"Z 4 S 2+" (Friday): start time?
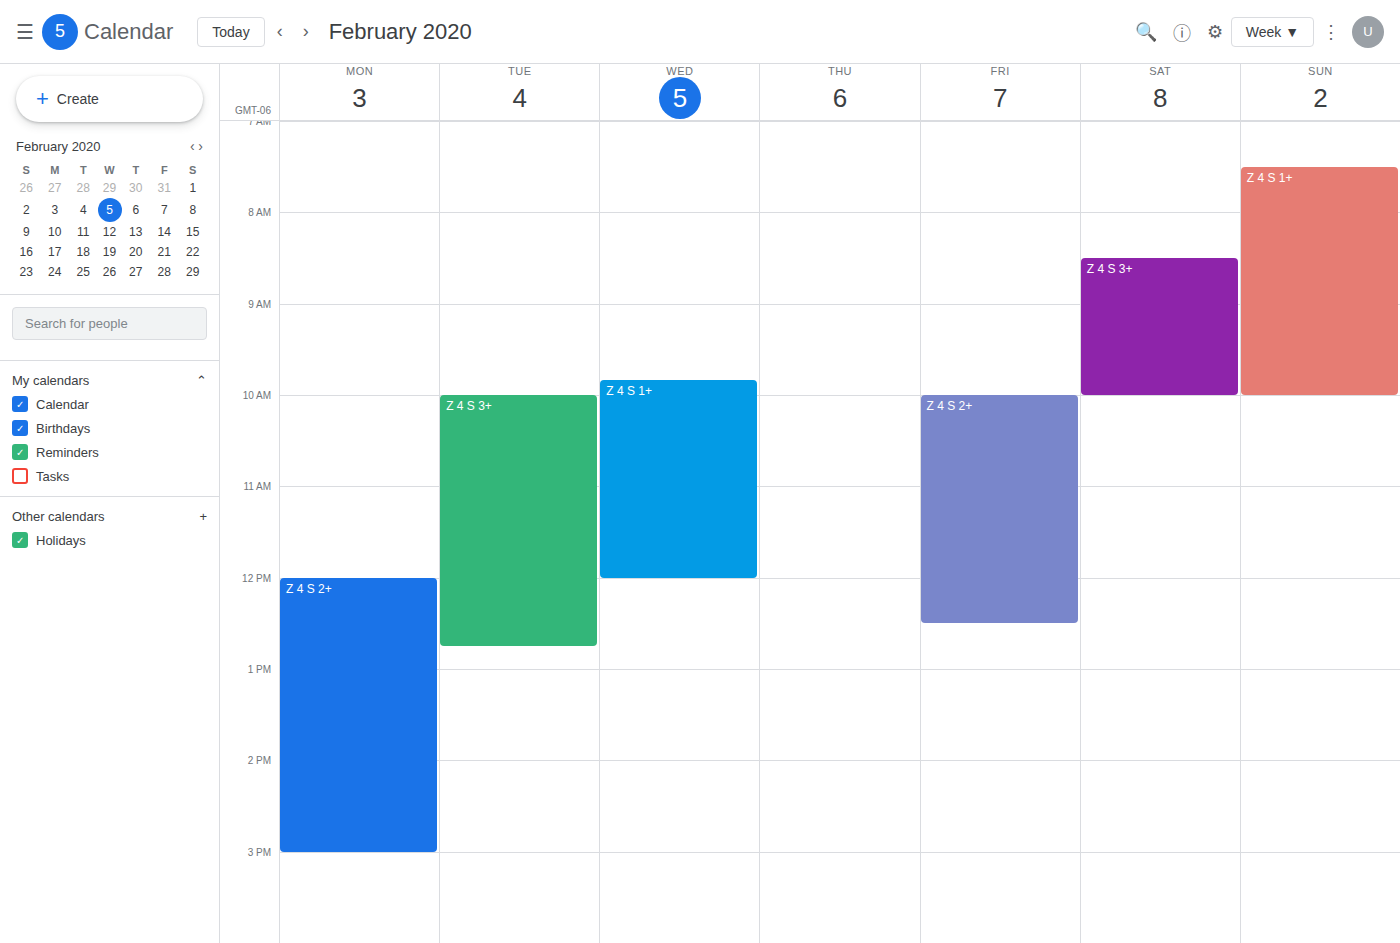
10:00 AM